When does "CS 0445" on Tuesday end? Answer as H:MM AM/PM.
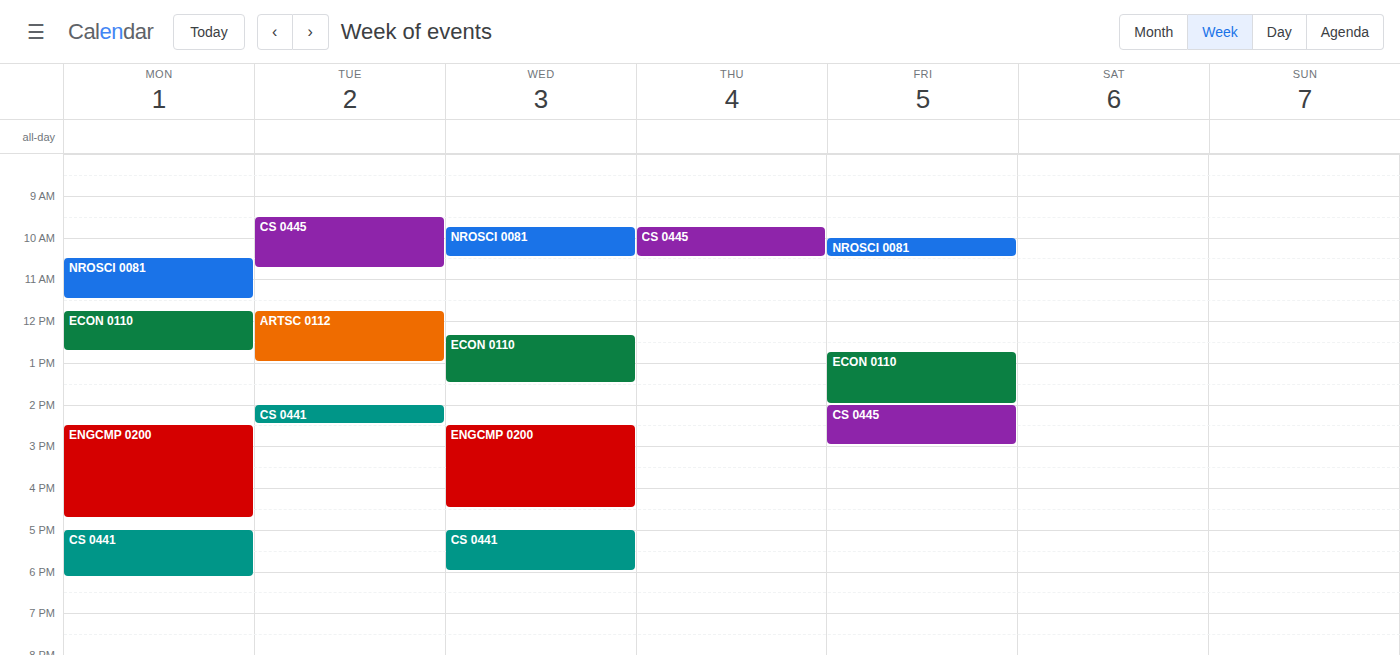
10:45 AM